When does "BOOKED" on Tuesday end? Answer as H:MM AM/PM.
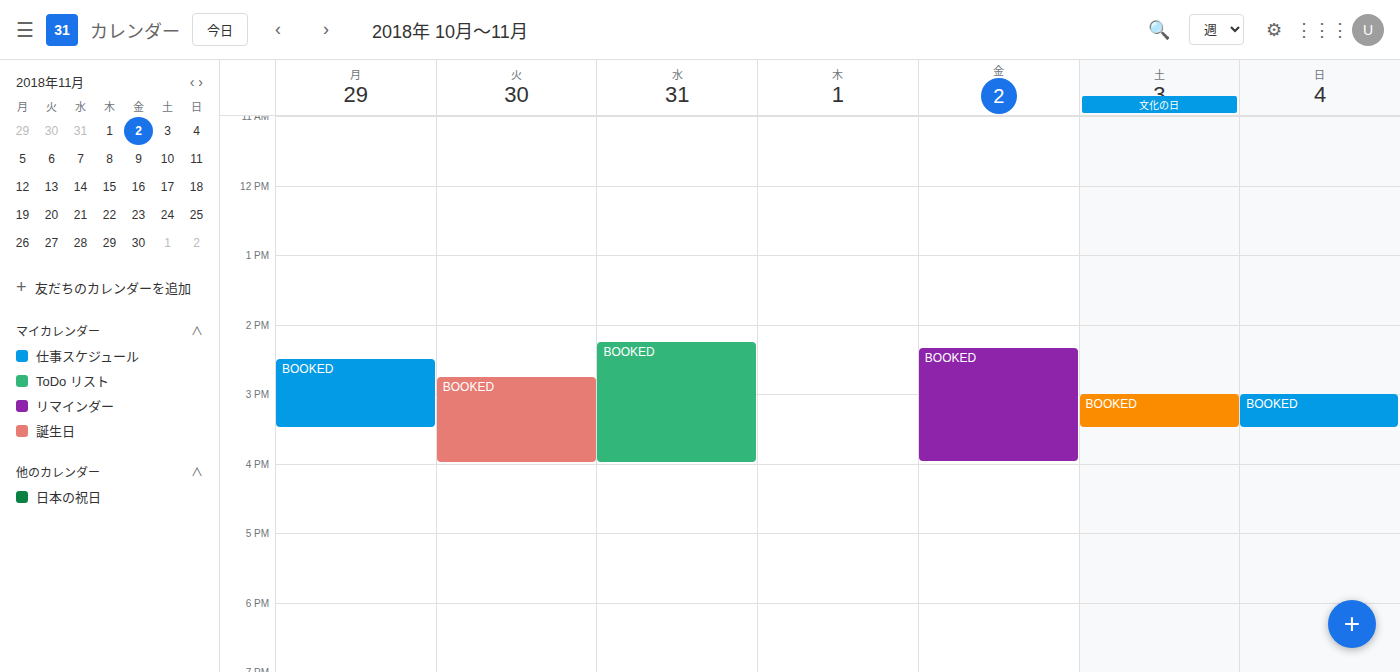
4:00 PM